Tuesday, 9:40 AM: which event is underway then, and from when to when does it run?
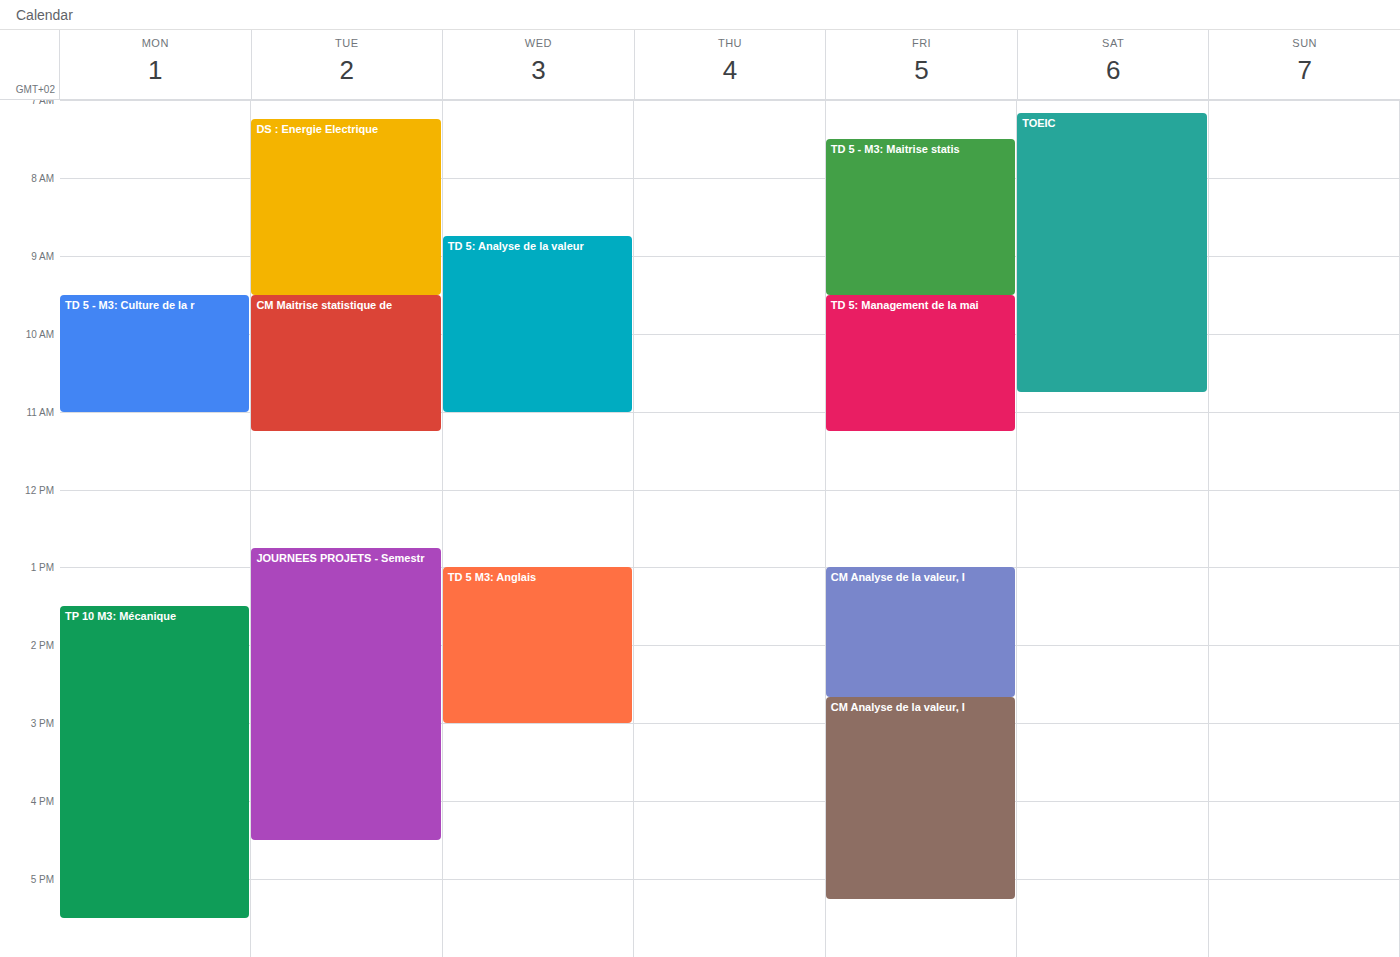
"CM Maitrise statistique de", 9:30 AM to 11:15 AM